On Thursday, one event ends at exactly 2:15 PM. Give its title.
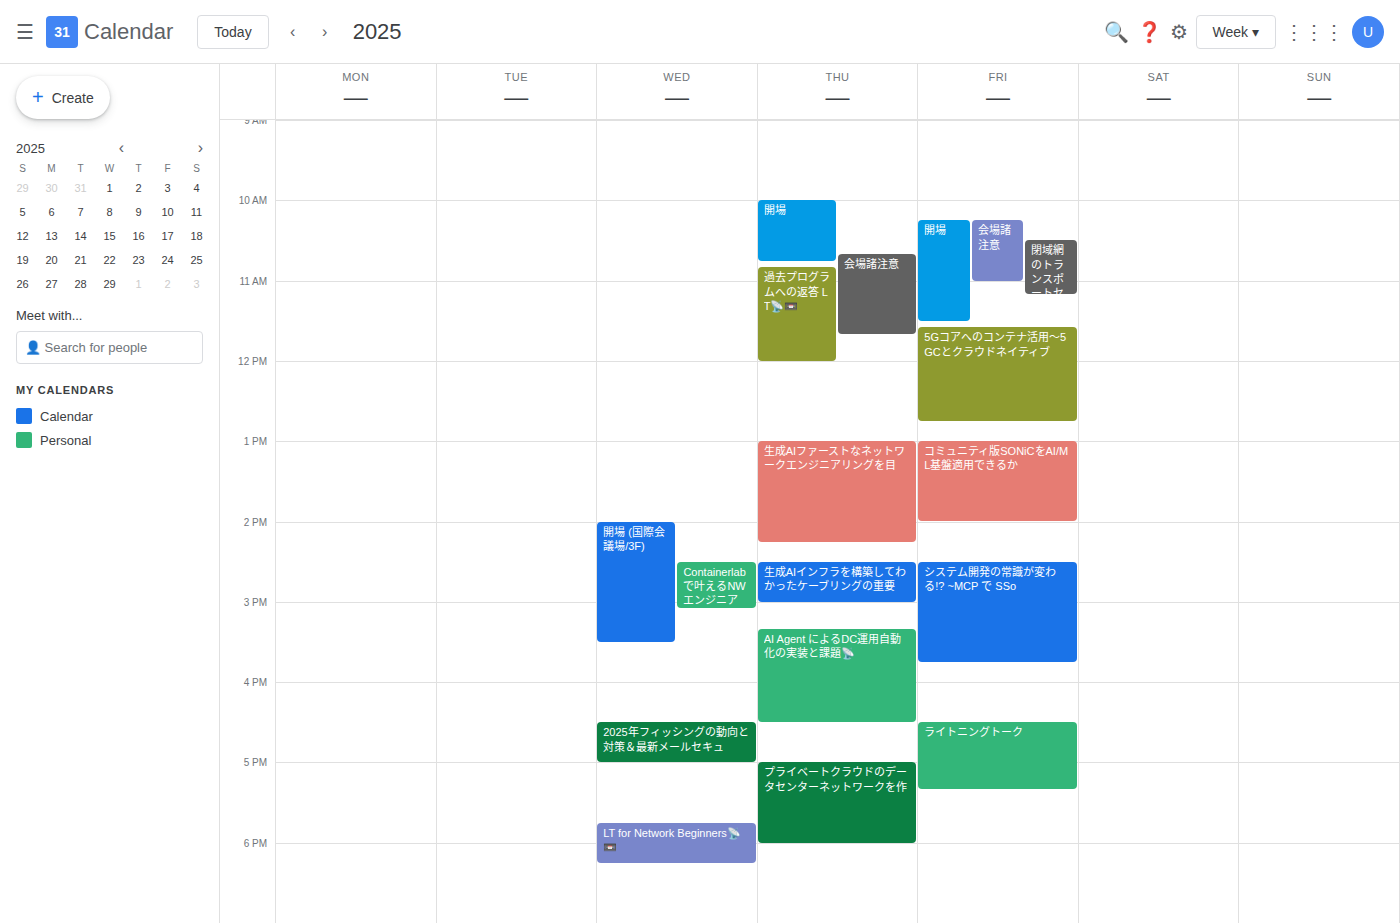
"⽣成AIファーストなネットワークエンジニアリングを⽬"